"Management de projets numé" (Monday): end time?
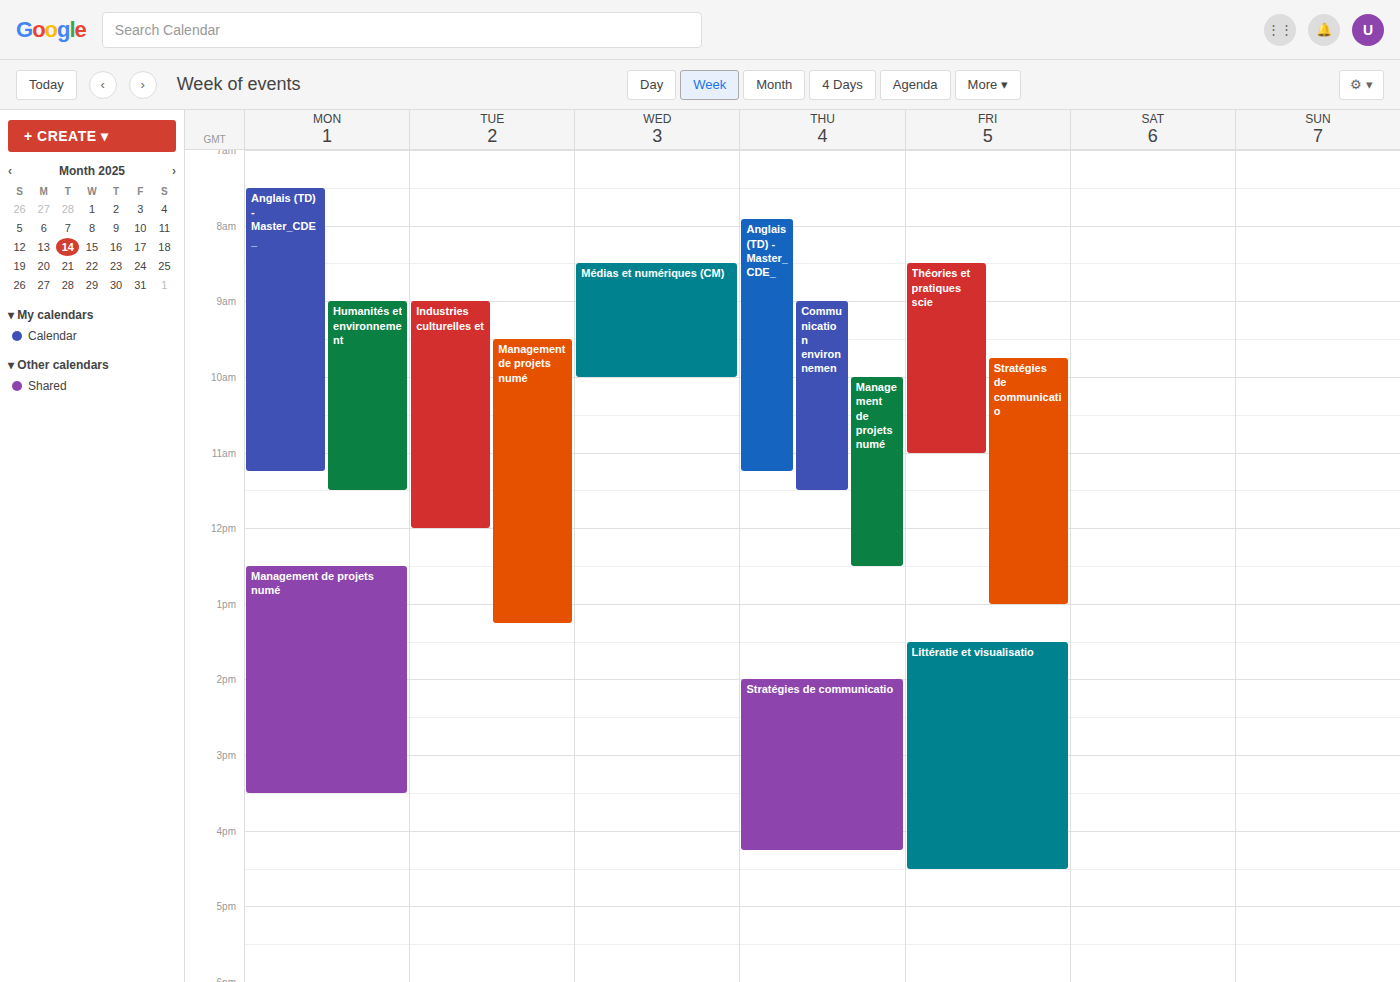
3:30 PM